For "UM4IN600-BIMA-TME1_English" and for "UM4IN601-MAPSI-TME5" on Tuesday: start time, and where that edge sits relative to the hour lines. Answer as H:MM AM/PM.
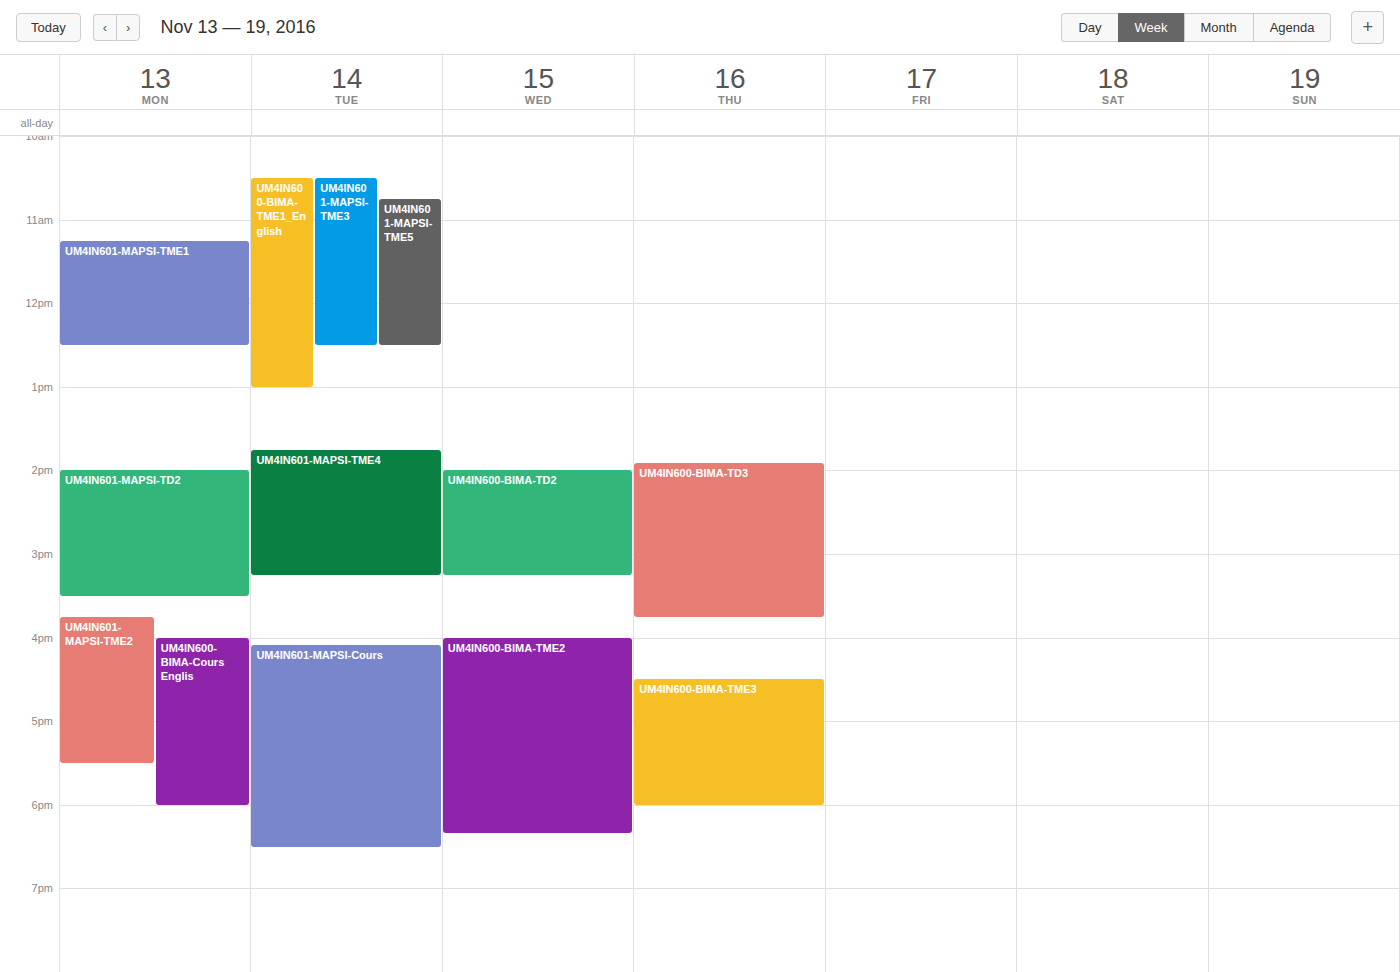
"UM4IN600-BIMA-TME1_English": 10:30 AM, halfway between the 10 AM and 11 AM lines. "UM4IN601-MAPSI-TME5": 10:45 AM, neither: three quarters of the way from the 10 AM line to the 11 AM line.